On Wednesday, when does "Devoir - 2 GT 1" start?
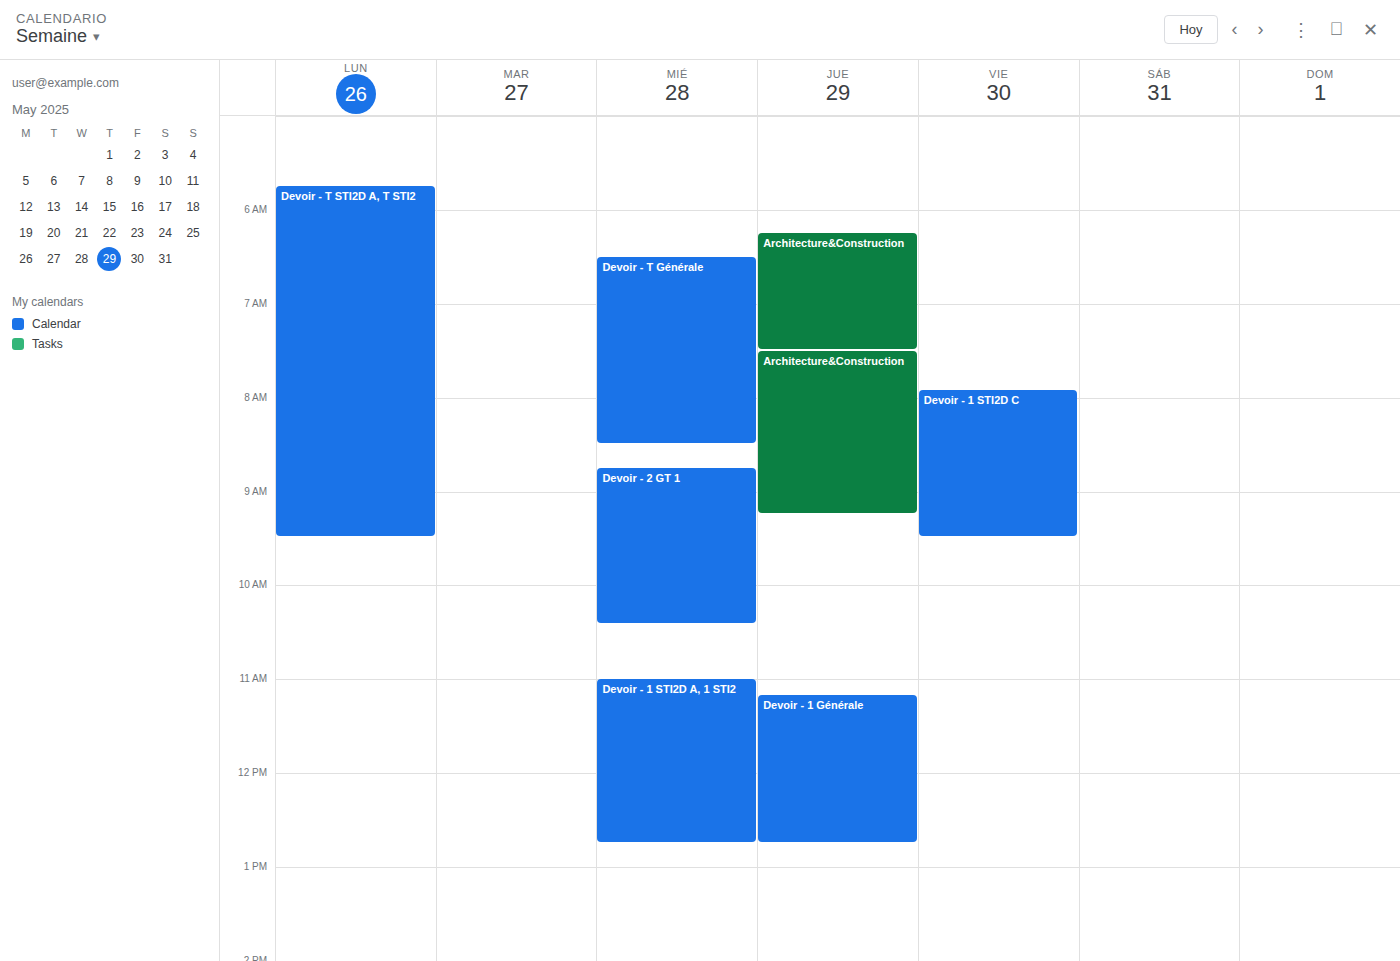
8:45 AM